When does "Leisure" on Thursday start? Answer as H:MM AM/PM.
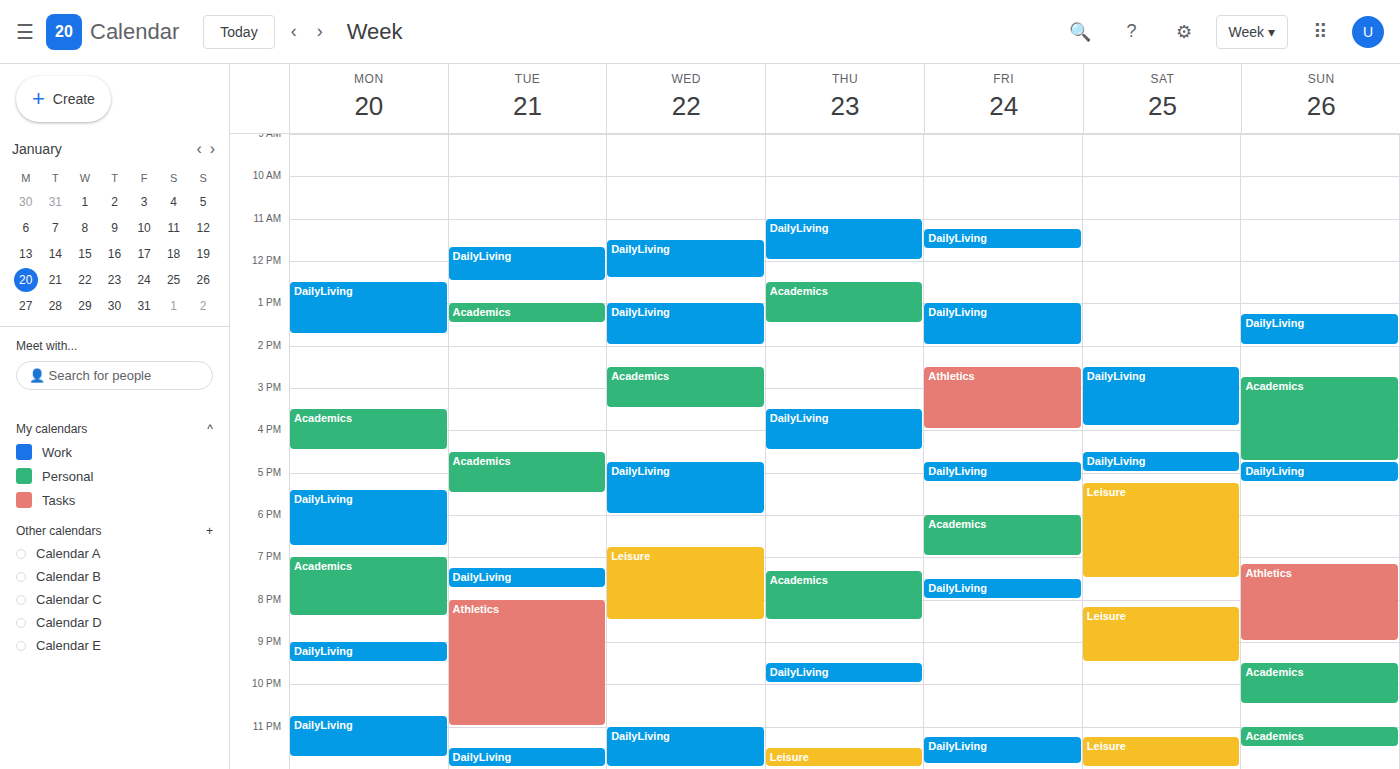
11:30 PM